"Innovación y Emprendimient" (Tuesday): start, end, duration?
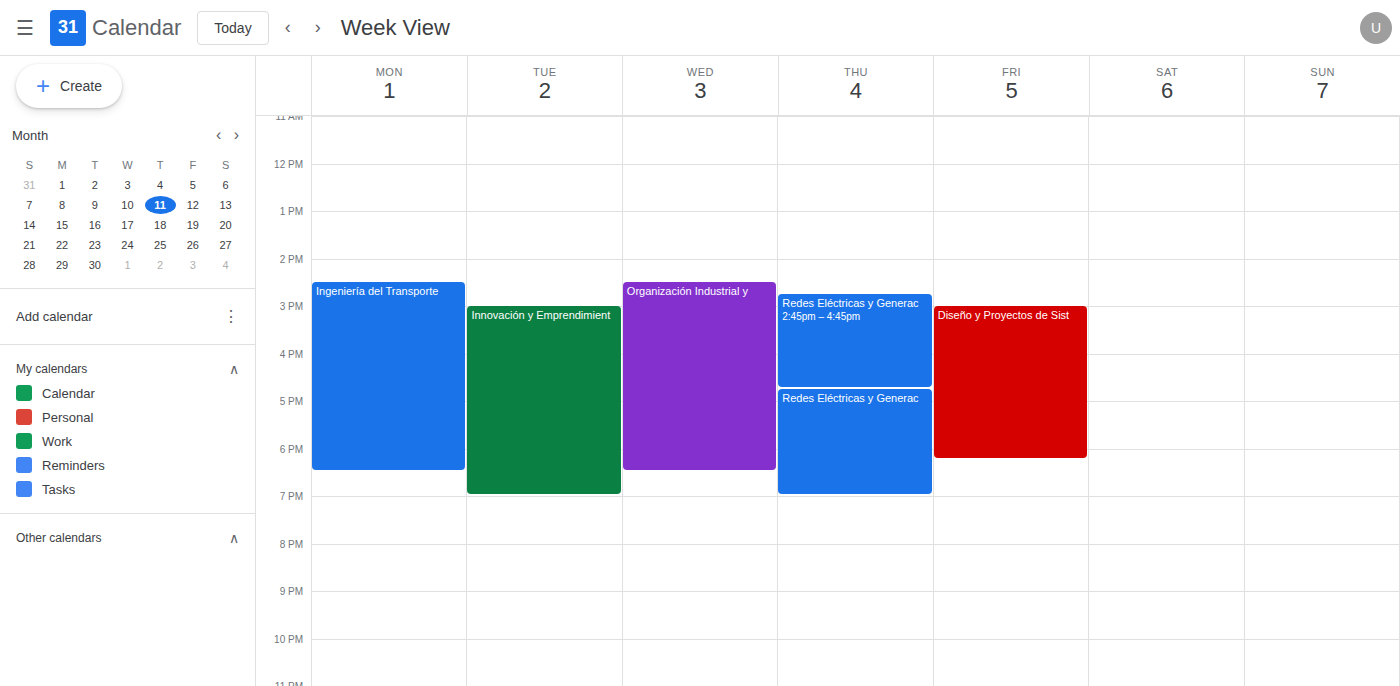
3:00 PM to 7:00 PM, 4 hours